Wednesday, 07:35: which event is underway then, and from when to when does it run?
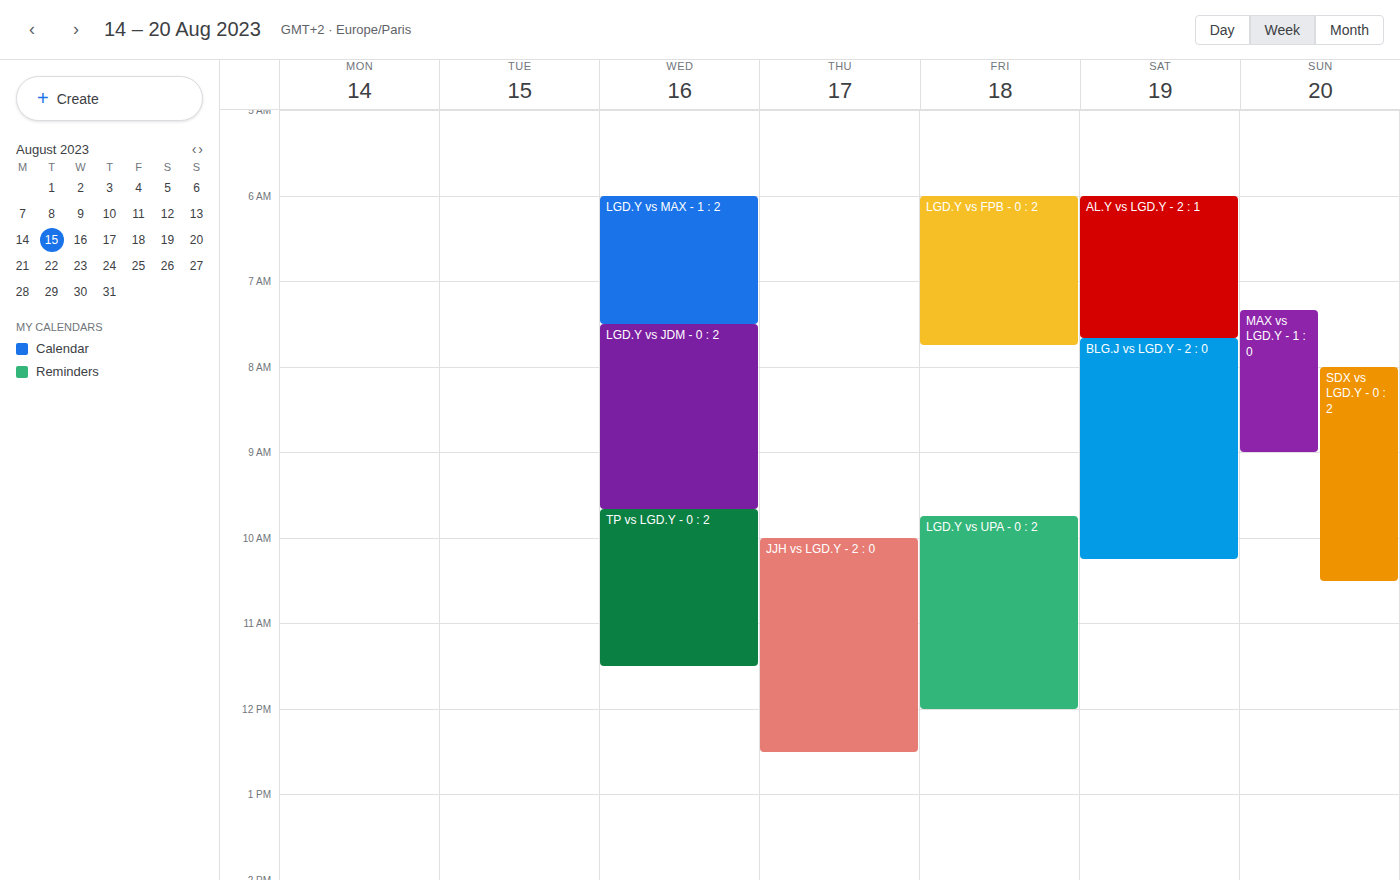
"LGD.Y vs JDM - 0 : 2", 07:30 to 09:40